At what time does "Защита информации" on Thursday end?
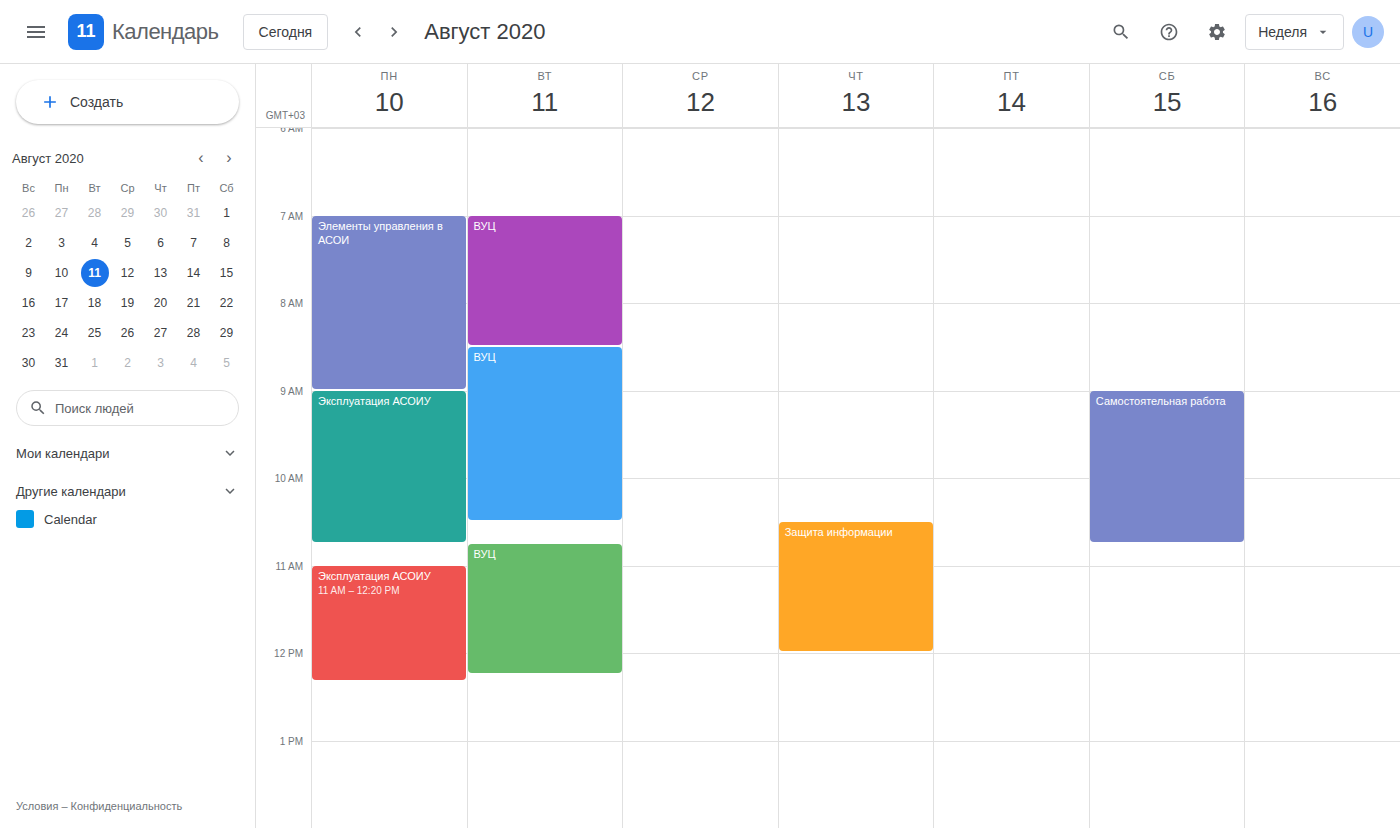
12:00 PM